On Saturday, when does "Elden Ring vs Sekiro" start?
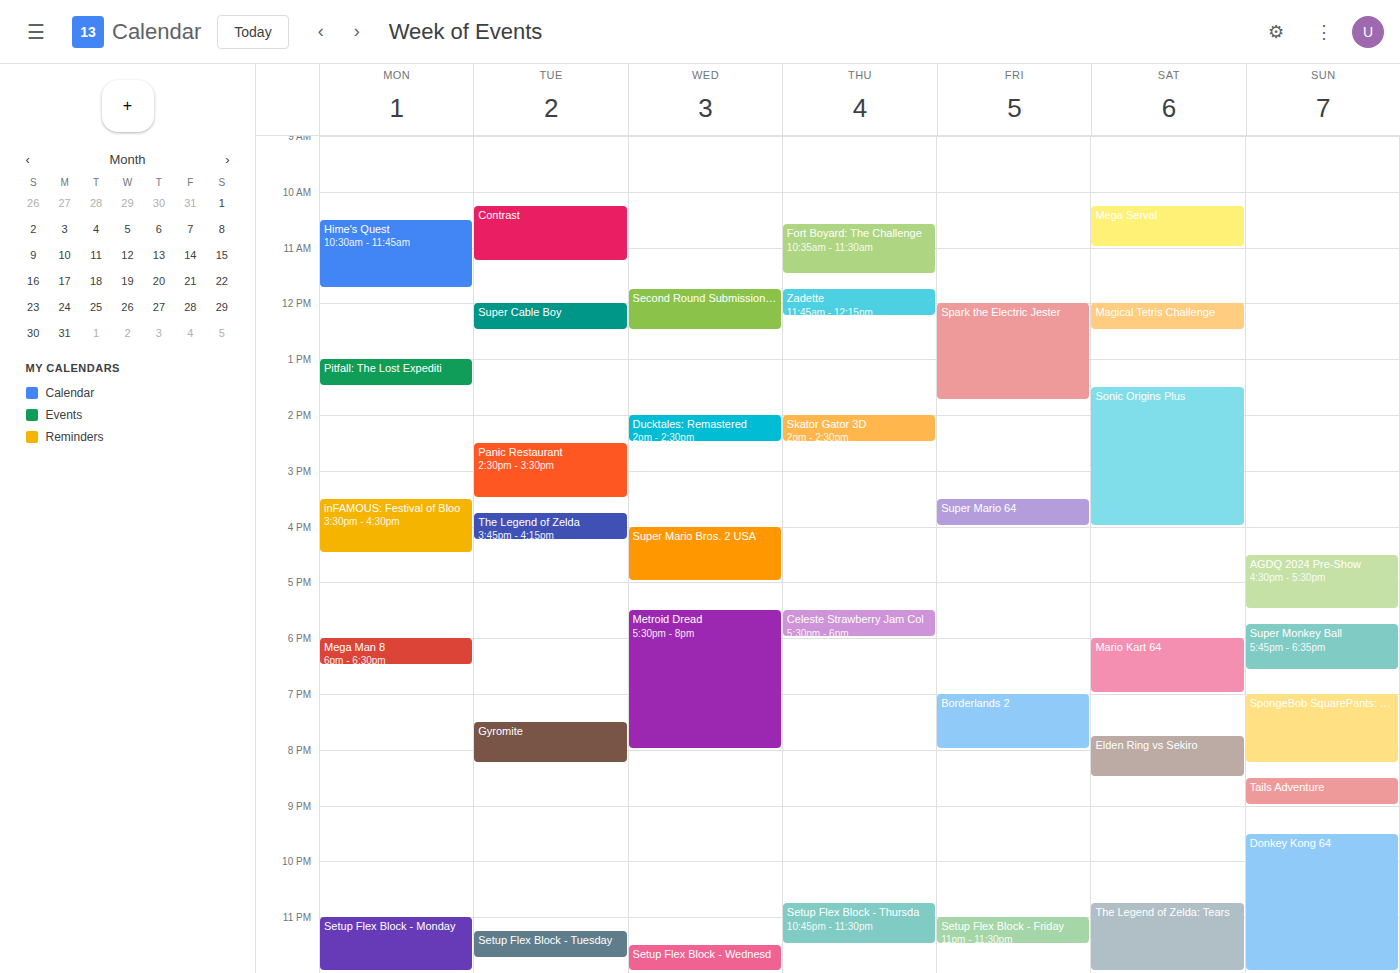
19:45